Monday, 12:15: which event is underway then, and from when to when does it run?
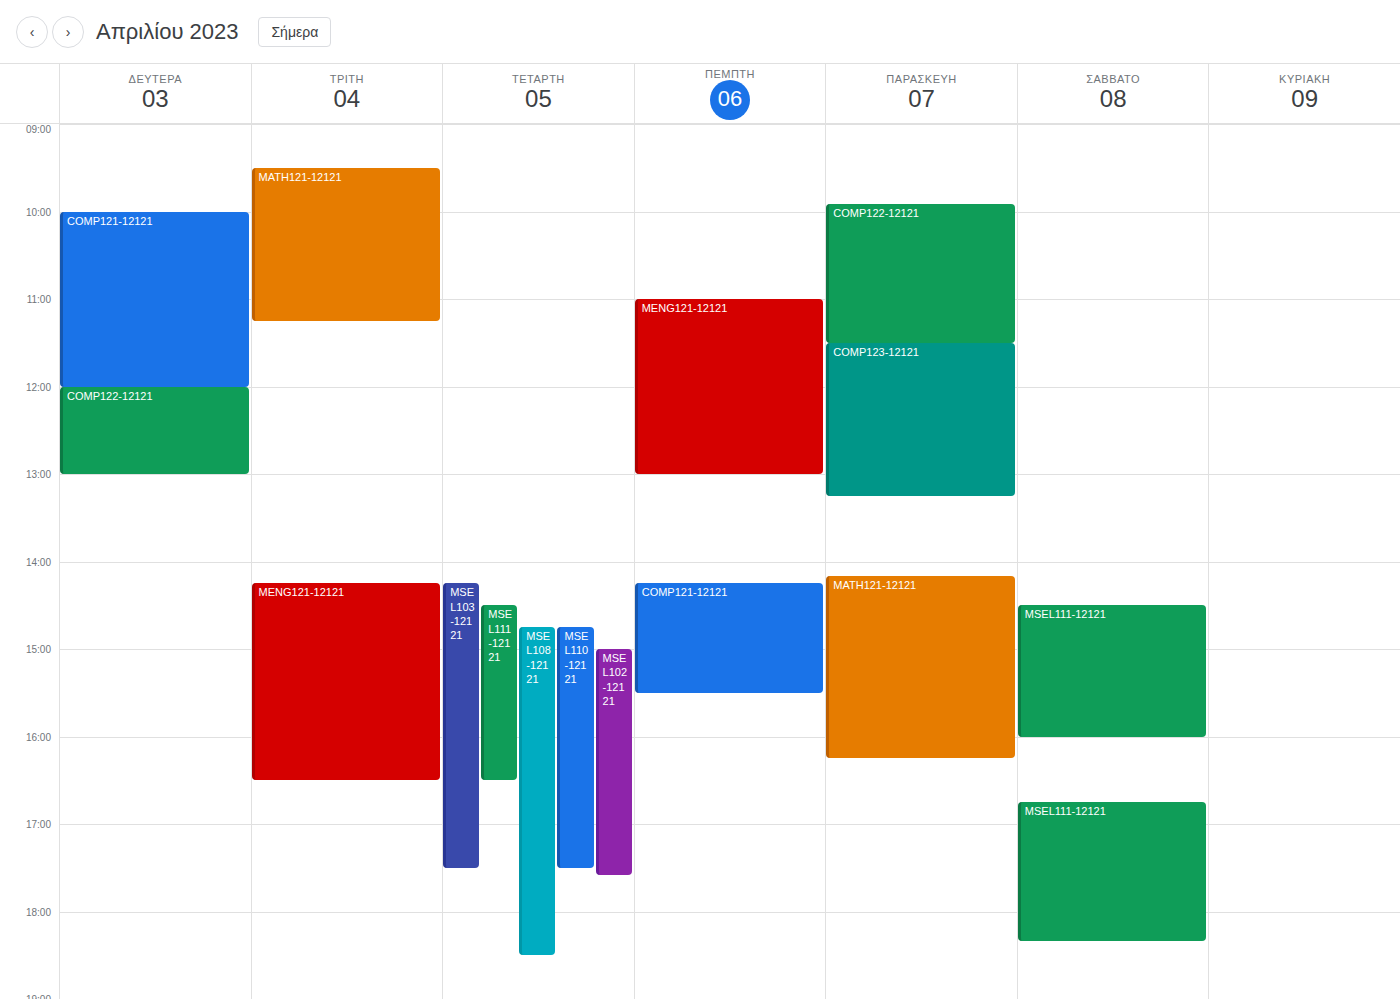
"COMP122-12121", 12:00 to 13:00